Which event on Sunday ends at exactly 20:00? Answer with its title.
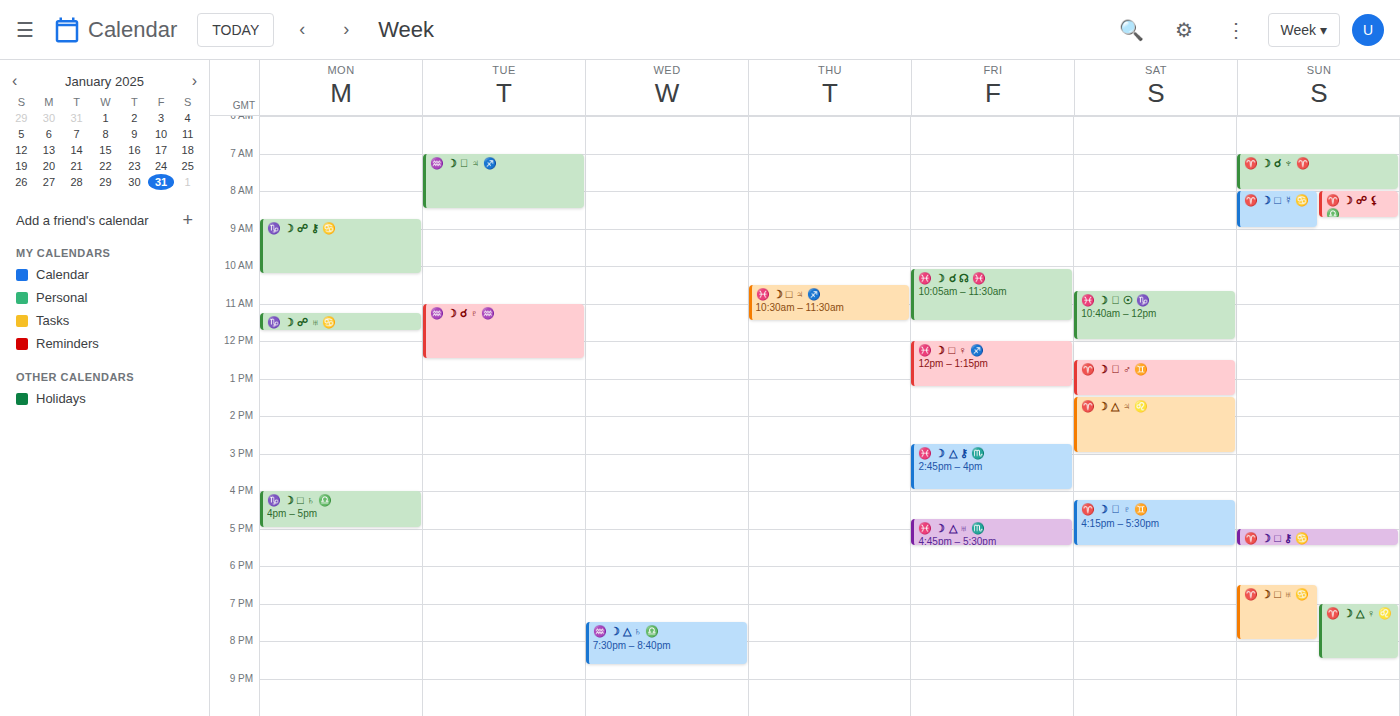
"♈️ ☽ □ ♅ ♋️"